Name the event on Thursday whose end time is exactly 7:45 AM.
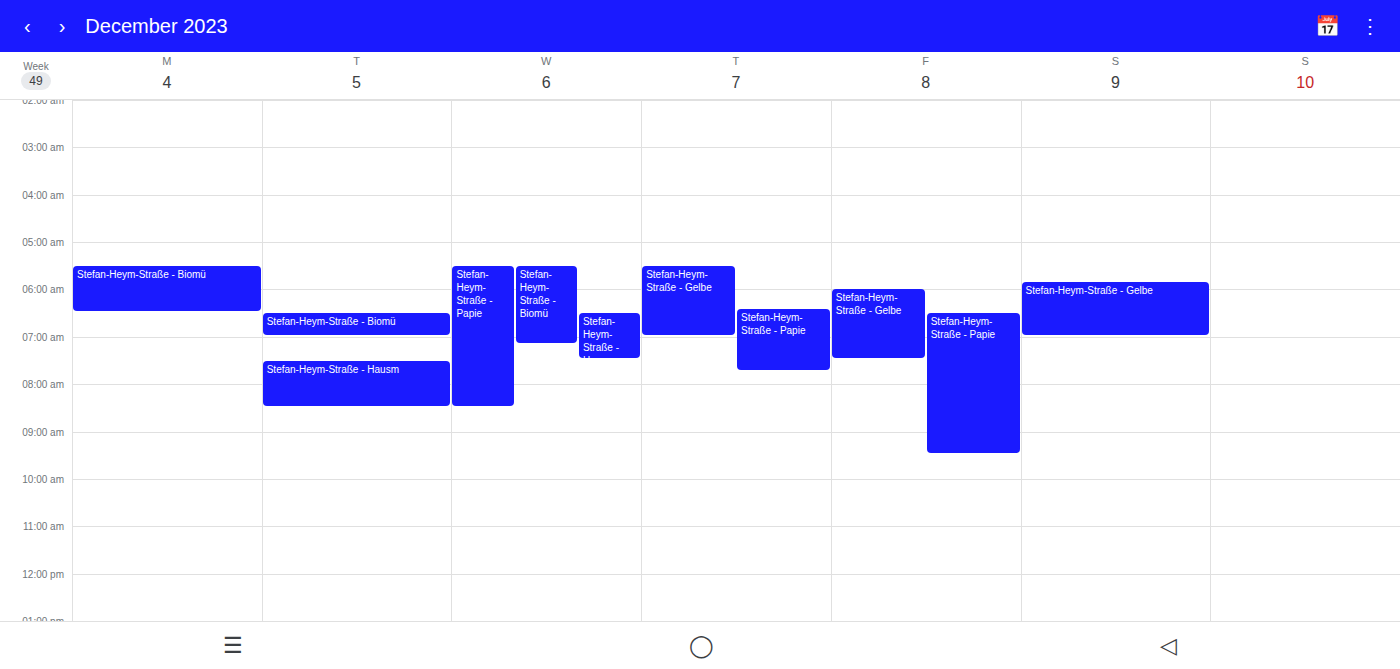
"Stefan-Heym-Straße - Papie"